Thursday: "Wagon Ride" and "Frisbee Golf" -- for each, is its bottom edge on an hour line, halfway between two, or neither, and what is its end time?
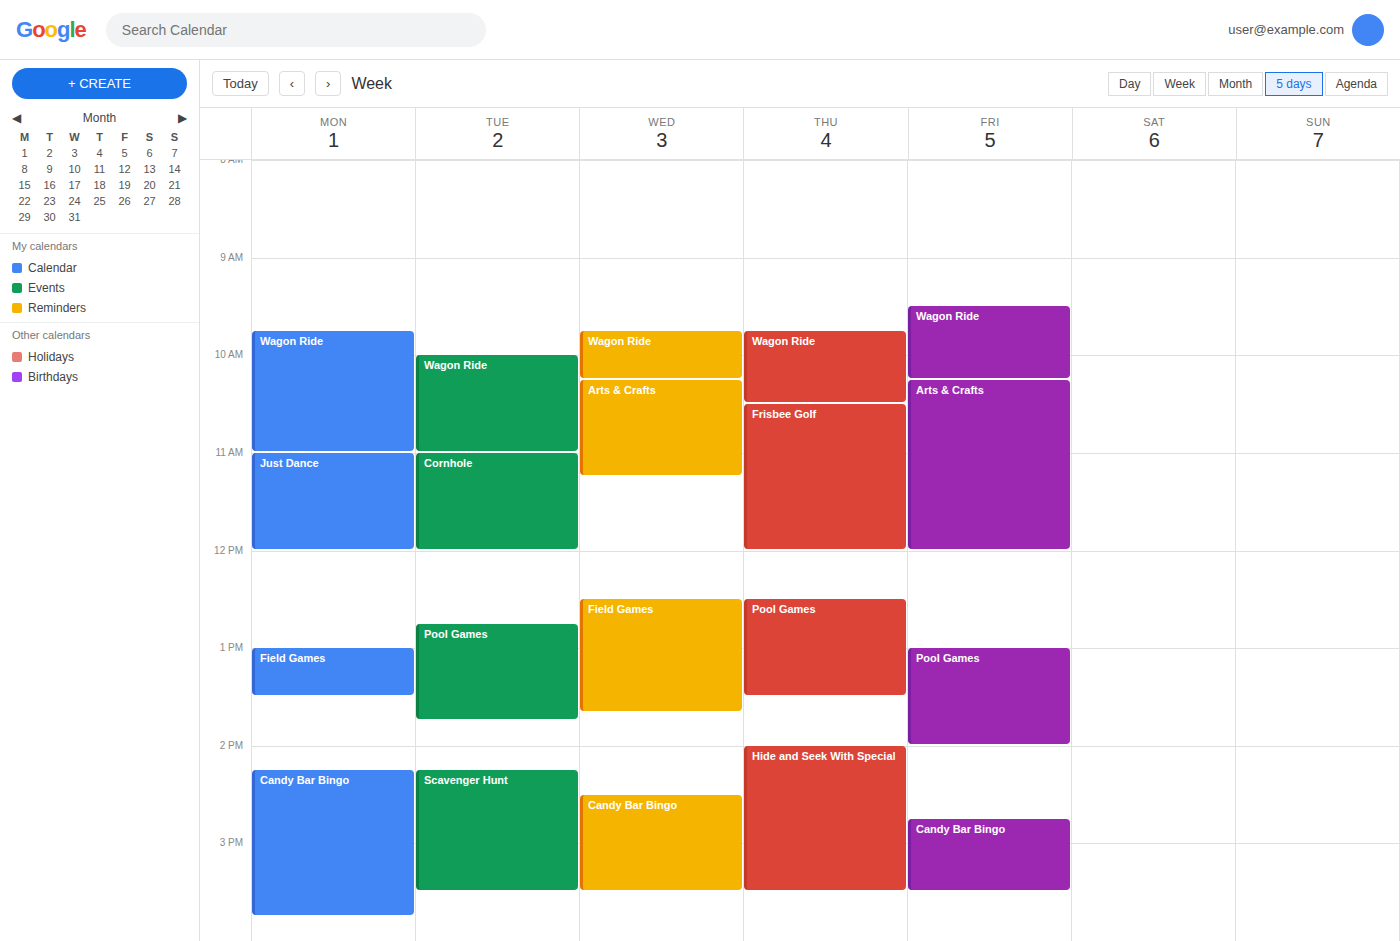
"Wagon Ride": 10:30 AM, halfway between the 10 AM and 11 AM lines. "Frisbee Golf": 12:00 PM, exactly on the 12 PM line.